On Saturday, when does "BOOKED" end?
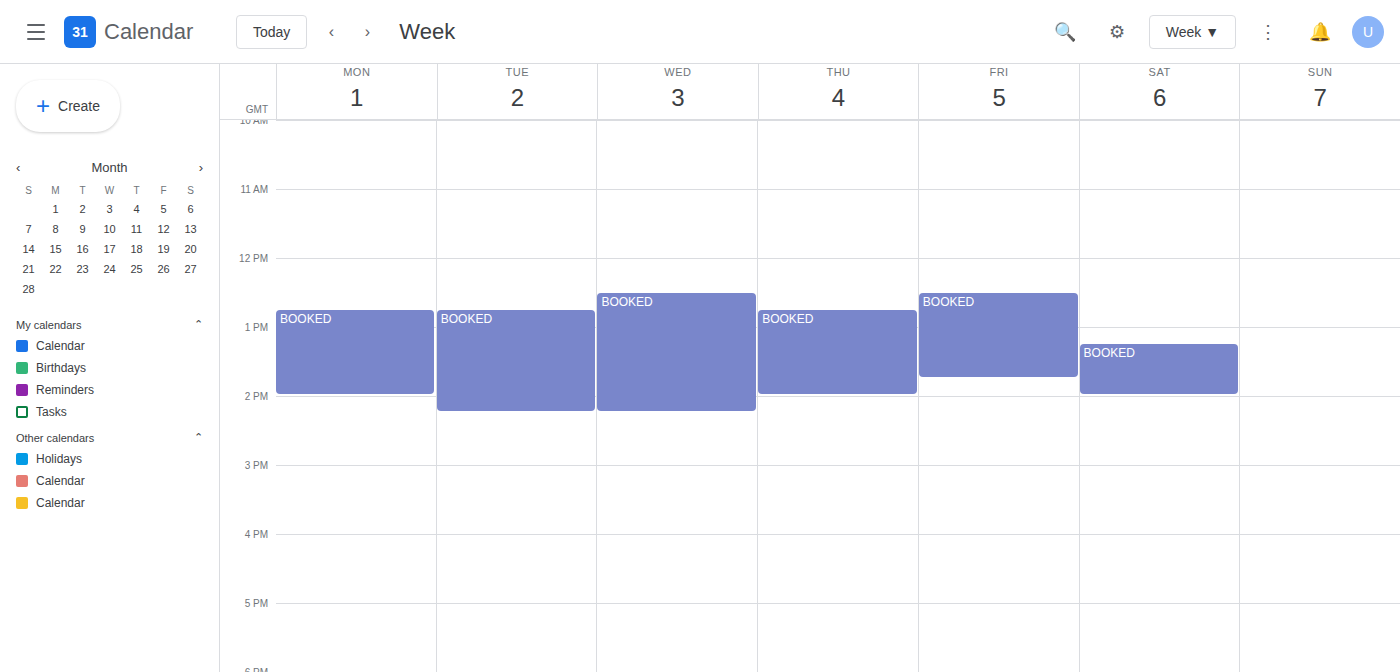
2:00 PM